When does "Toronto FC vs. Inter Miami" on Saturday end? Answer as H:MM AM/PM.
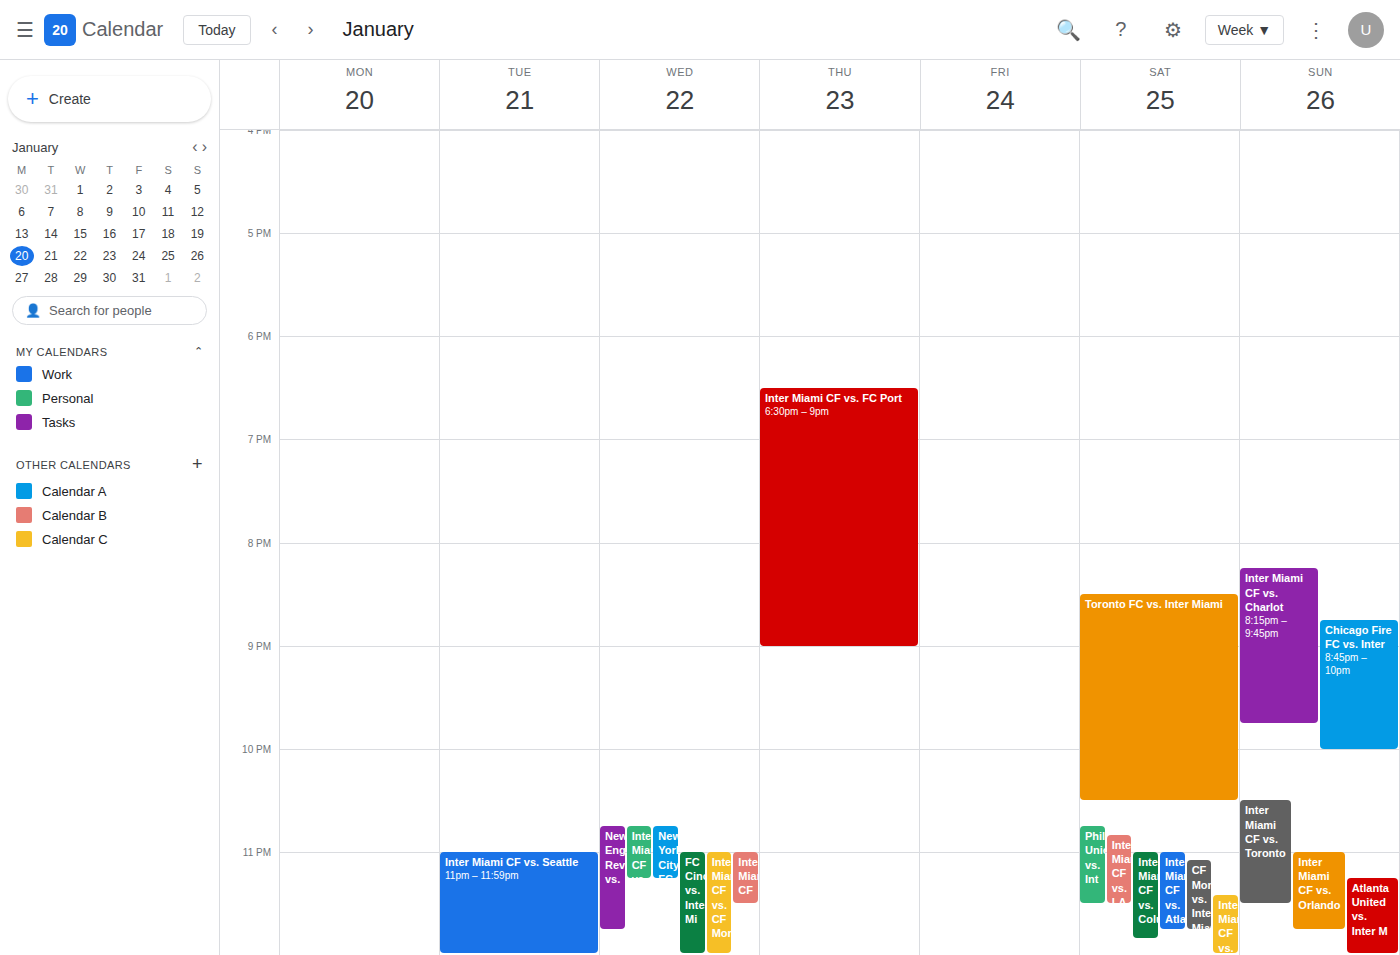
10:30 PM